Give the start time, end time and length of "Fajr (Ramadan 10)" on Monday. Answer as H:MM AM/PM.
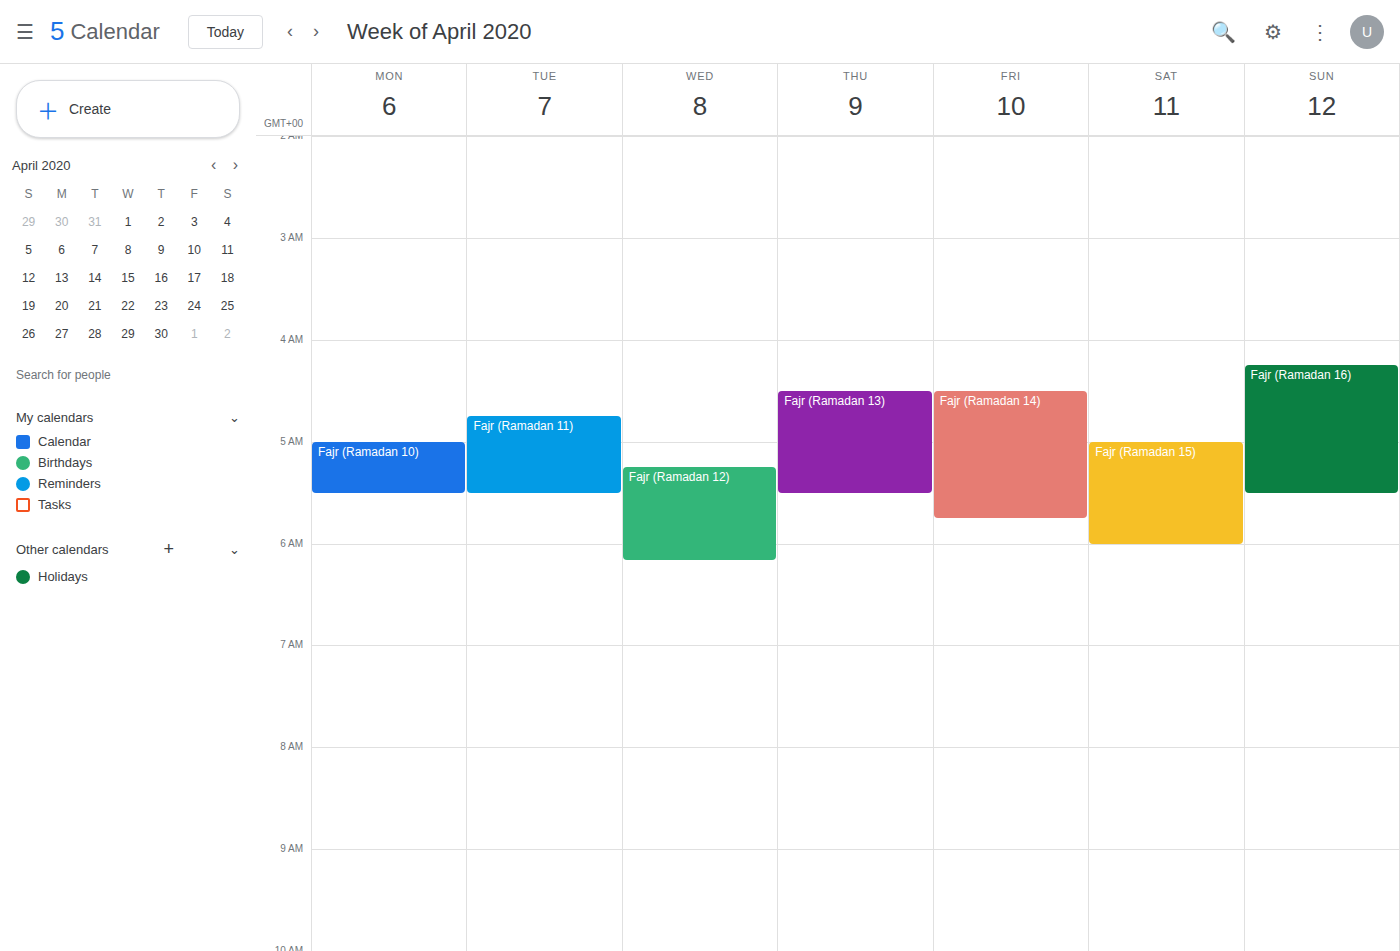
5:00 AM to 5:30 AM, 30 minutes